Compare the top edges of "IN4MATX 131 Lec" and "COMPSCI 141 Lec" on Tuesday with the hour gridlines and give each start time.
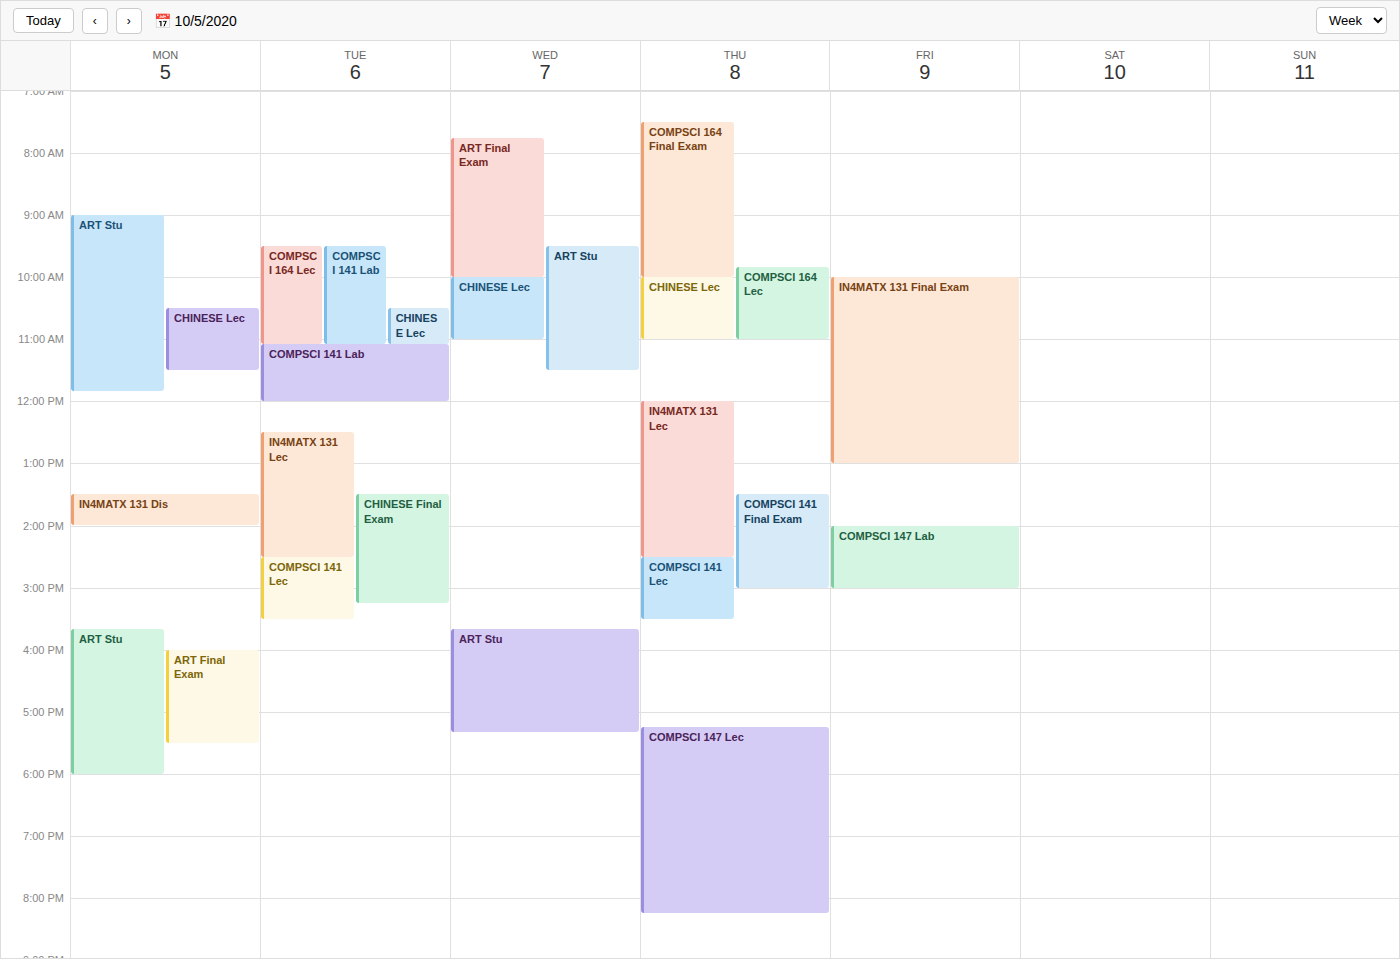
"IN4MATX 131 Lec": 12:30 PM, halfway between the 12 PM and 1 PM lines. "COMPSCI 141 Lec": 2:30 PM, halfway between the 2 PM and 3 PM lines.